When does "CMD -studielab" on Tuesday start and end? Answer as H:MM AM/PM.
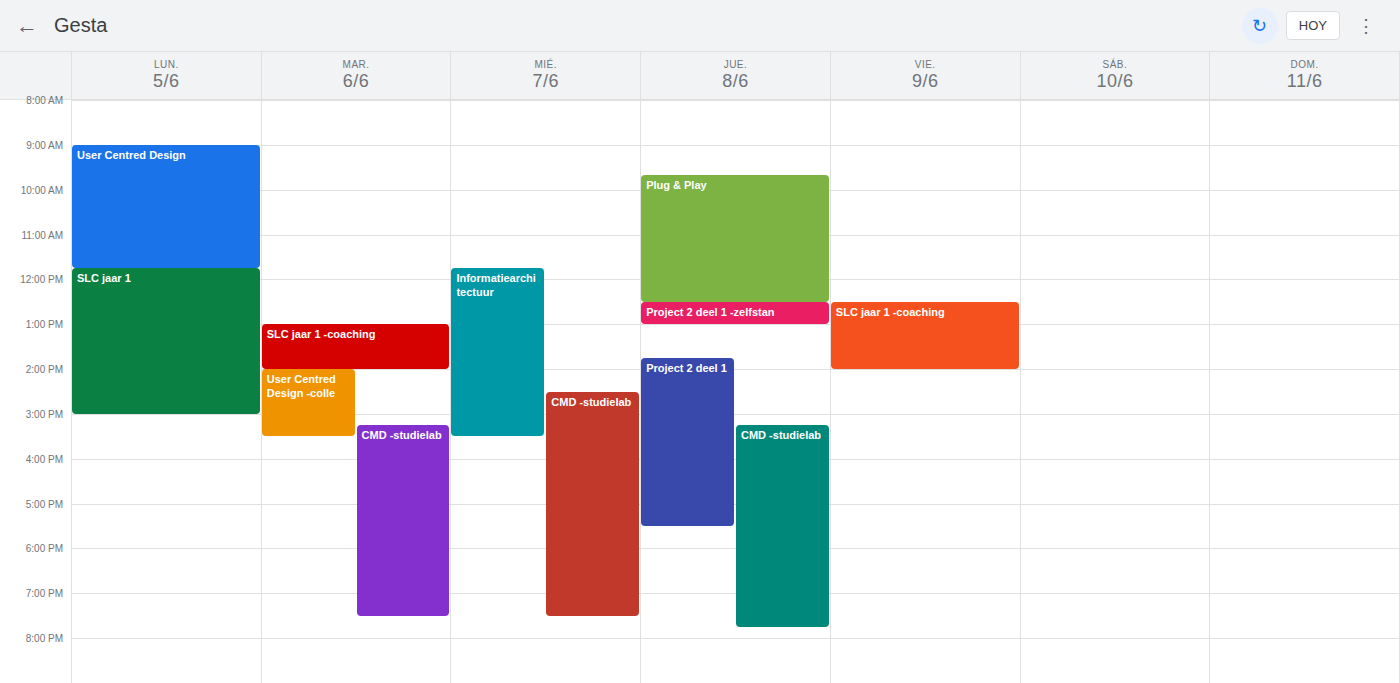
3:15 PM to 7:30 PM